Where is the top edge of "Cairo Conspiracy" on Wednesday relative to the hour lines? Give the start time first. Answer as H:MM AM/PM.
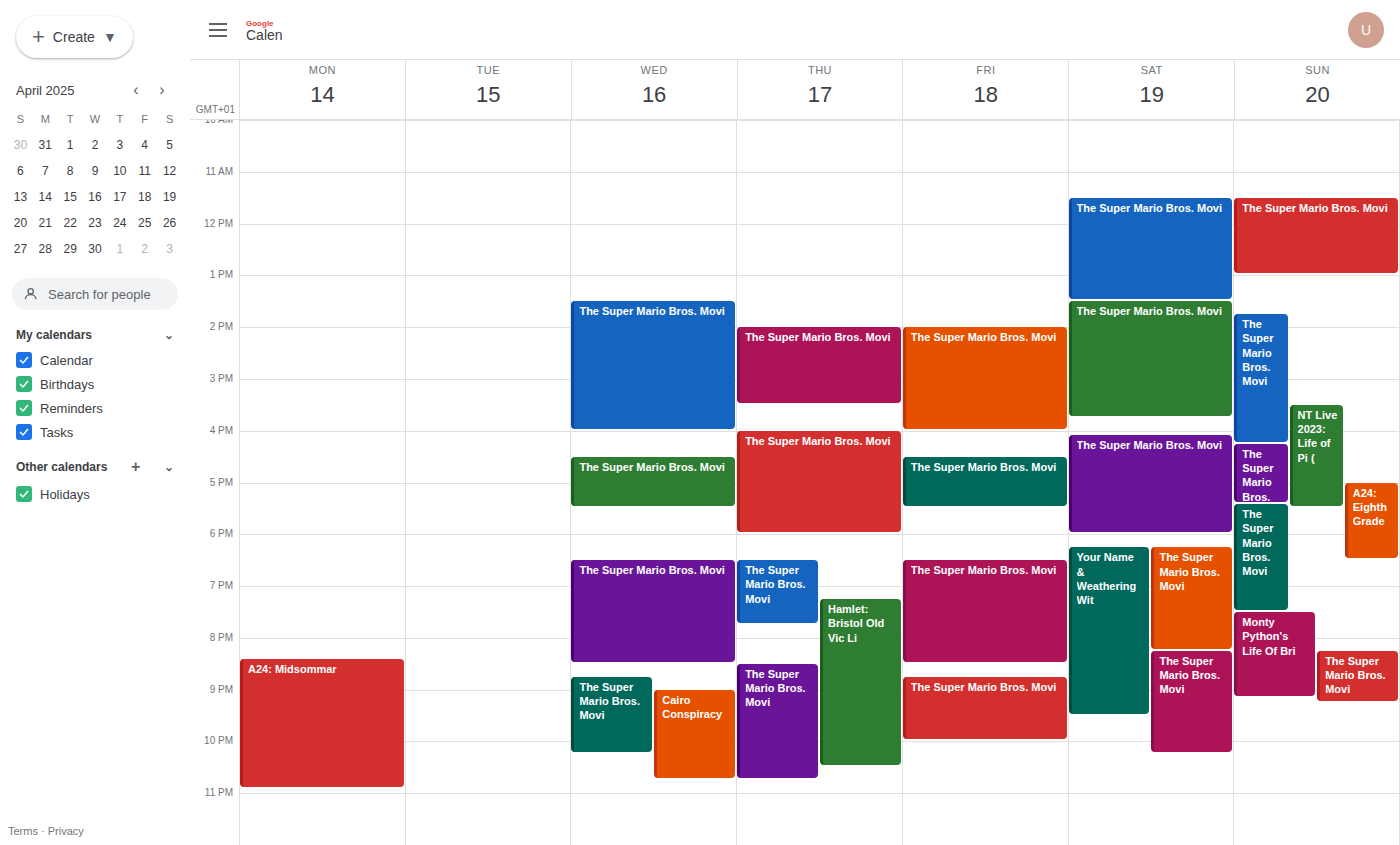
9:00 PM -- exactly on the 9 PM line.